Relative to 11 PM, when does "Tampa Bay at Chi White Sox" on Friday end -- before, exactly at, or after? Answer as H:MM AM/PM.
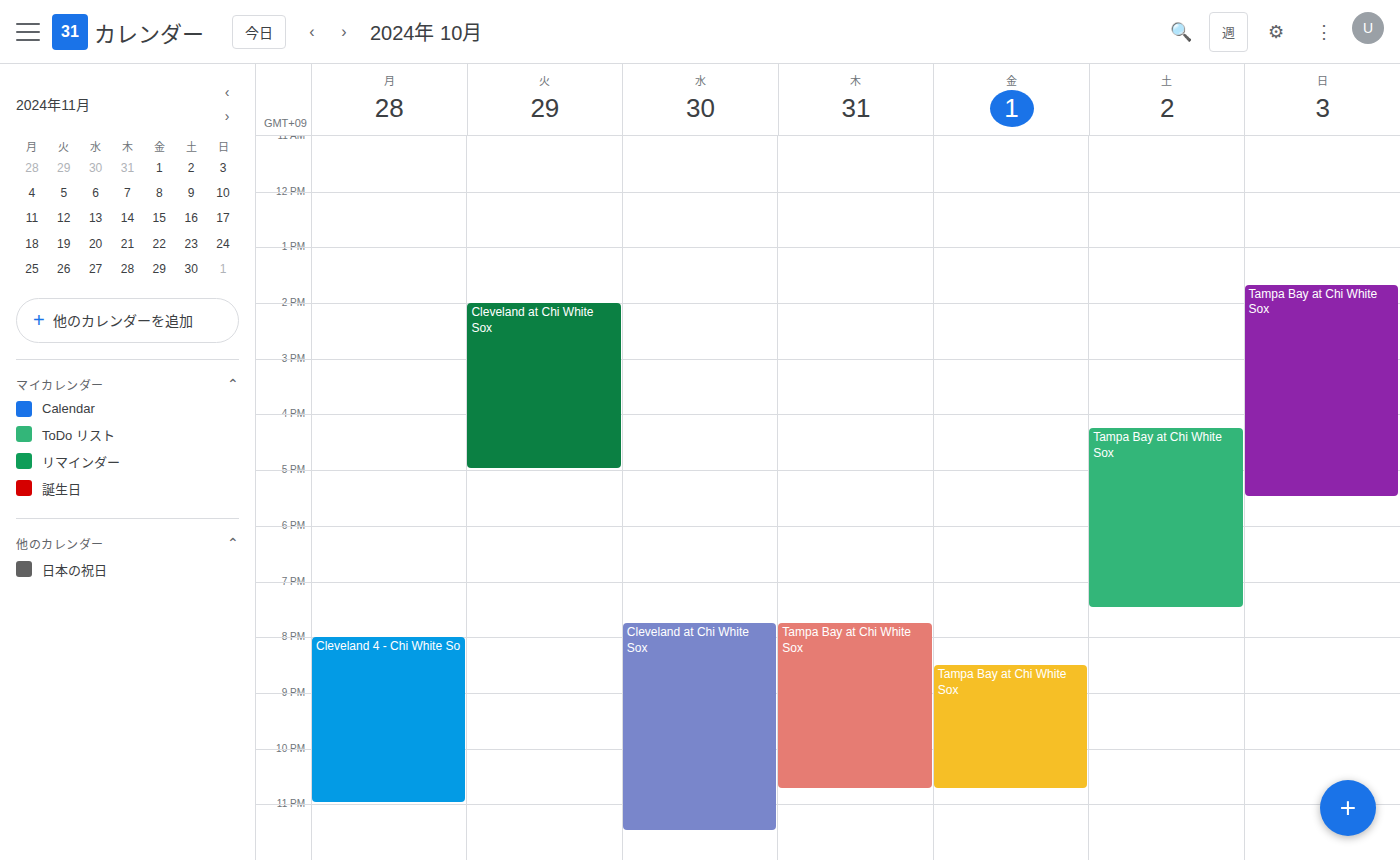
10:45 PM -- before 11 PM, 15 minutes above the 11 PM line.